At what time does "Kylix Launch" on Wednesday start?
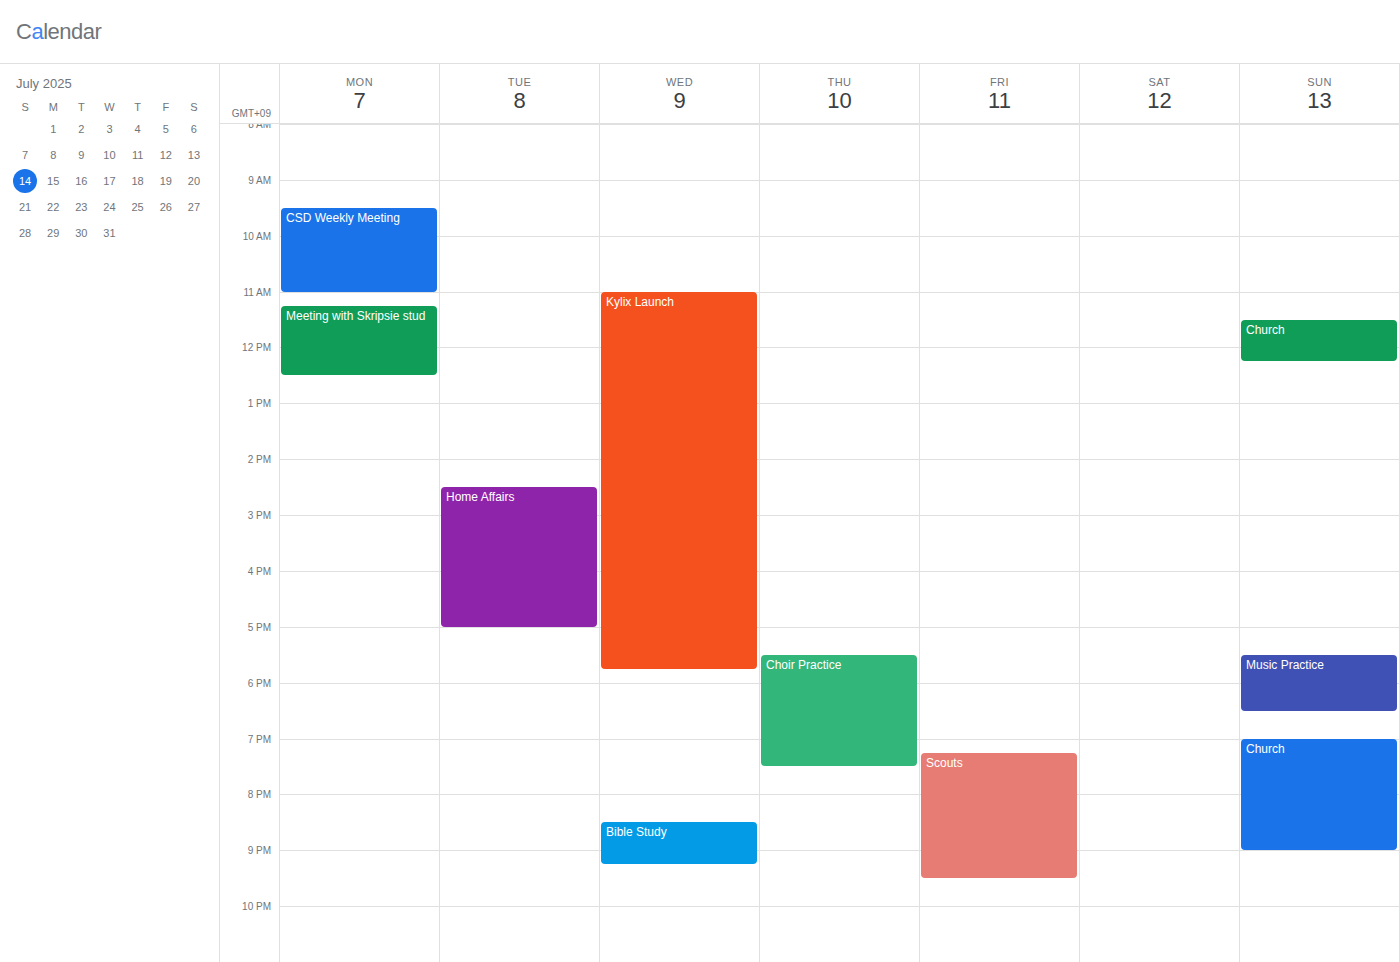
11:00 AM